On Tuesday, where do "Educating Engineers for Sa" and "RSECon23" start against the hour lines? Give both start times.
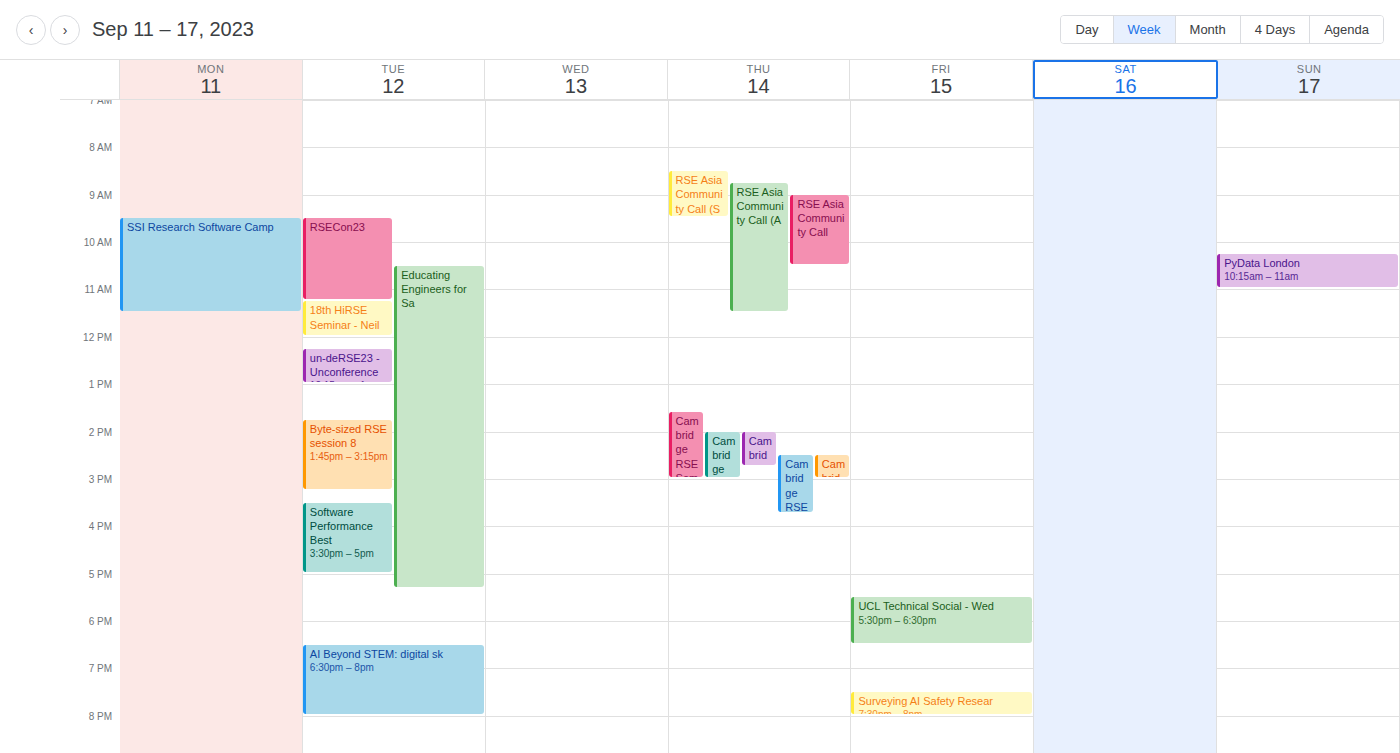
"Educating Engineers for Sa": 10:30 AM, halfway between the 10 AM and 11 AM lines. "RSECon23": 9:30 AM, halfway between the 9 AM and 10 AM lines.